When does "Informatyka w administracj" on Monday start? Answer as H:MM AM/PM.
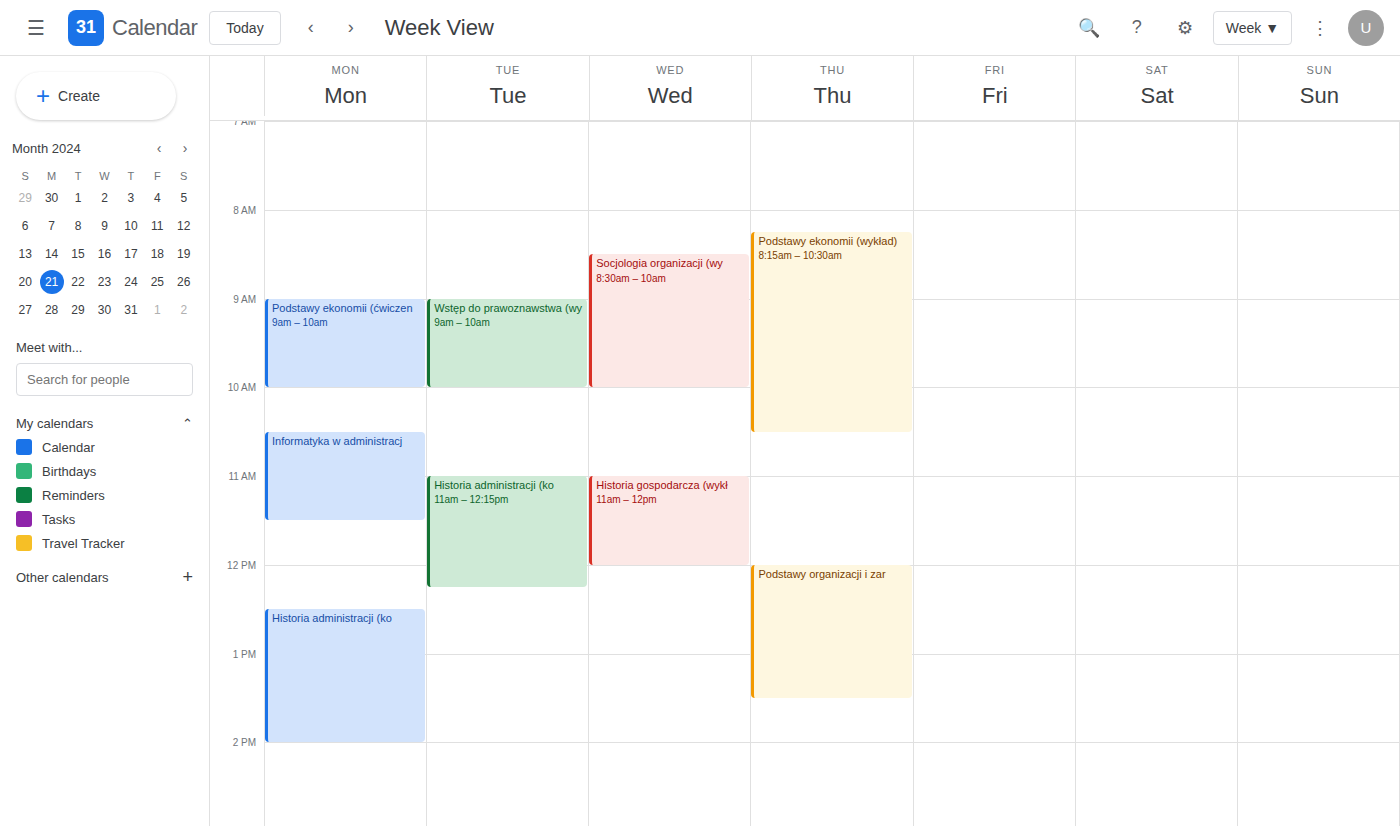
10:30 AM